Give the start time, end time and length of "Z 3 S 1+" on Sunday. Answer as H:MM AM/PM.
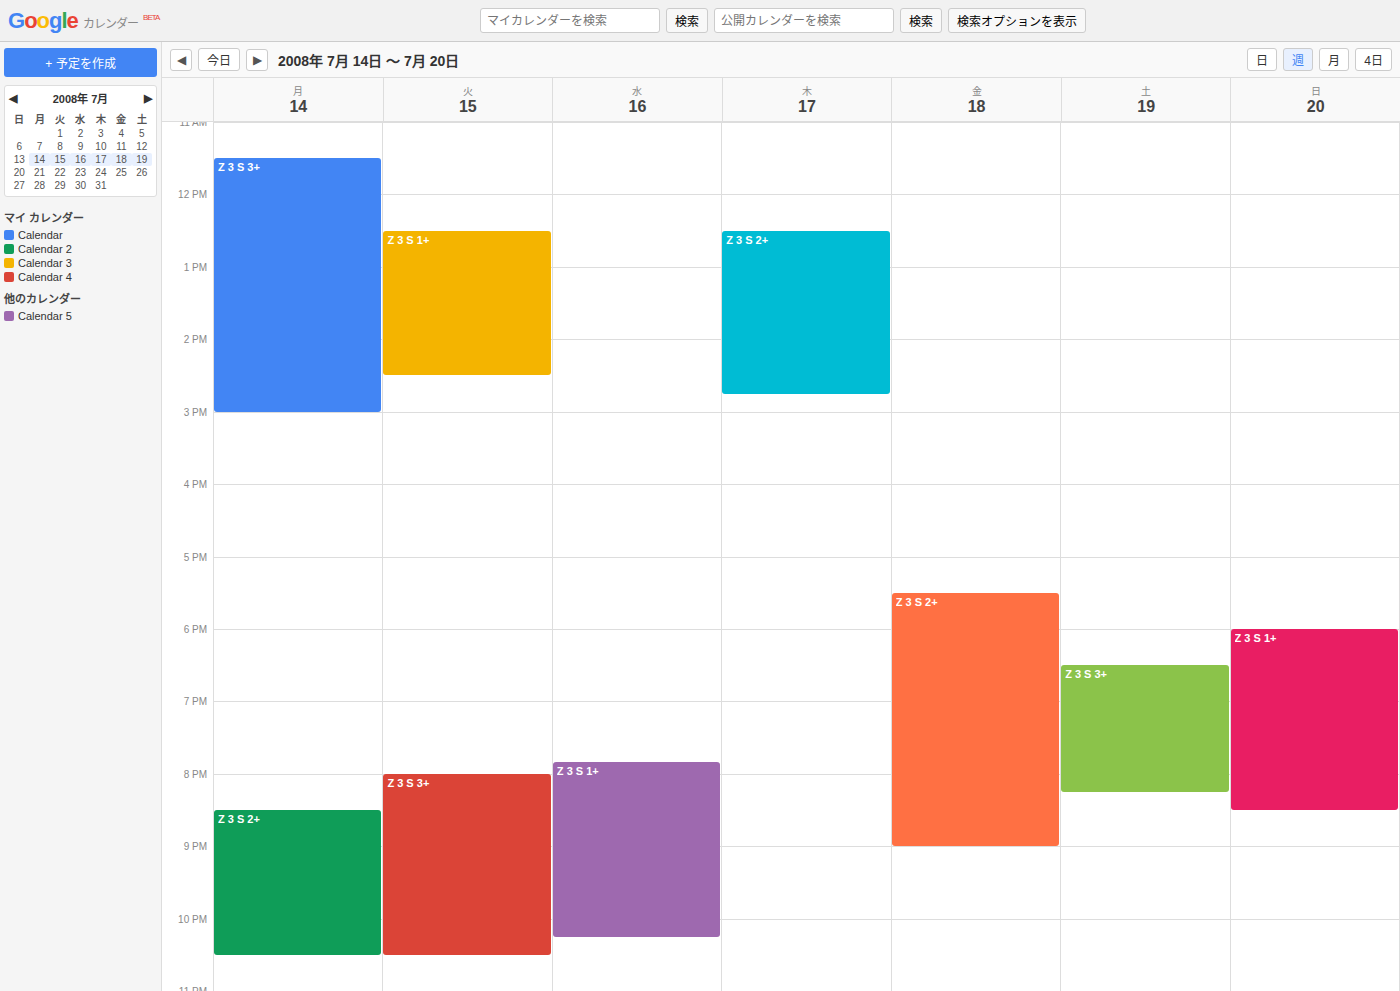
6:00 PM to 8:30 PM, 2 hours 30 minutes